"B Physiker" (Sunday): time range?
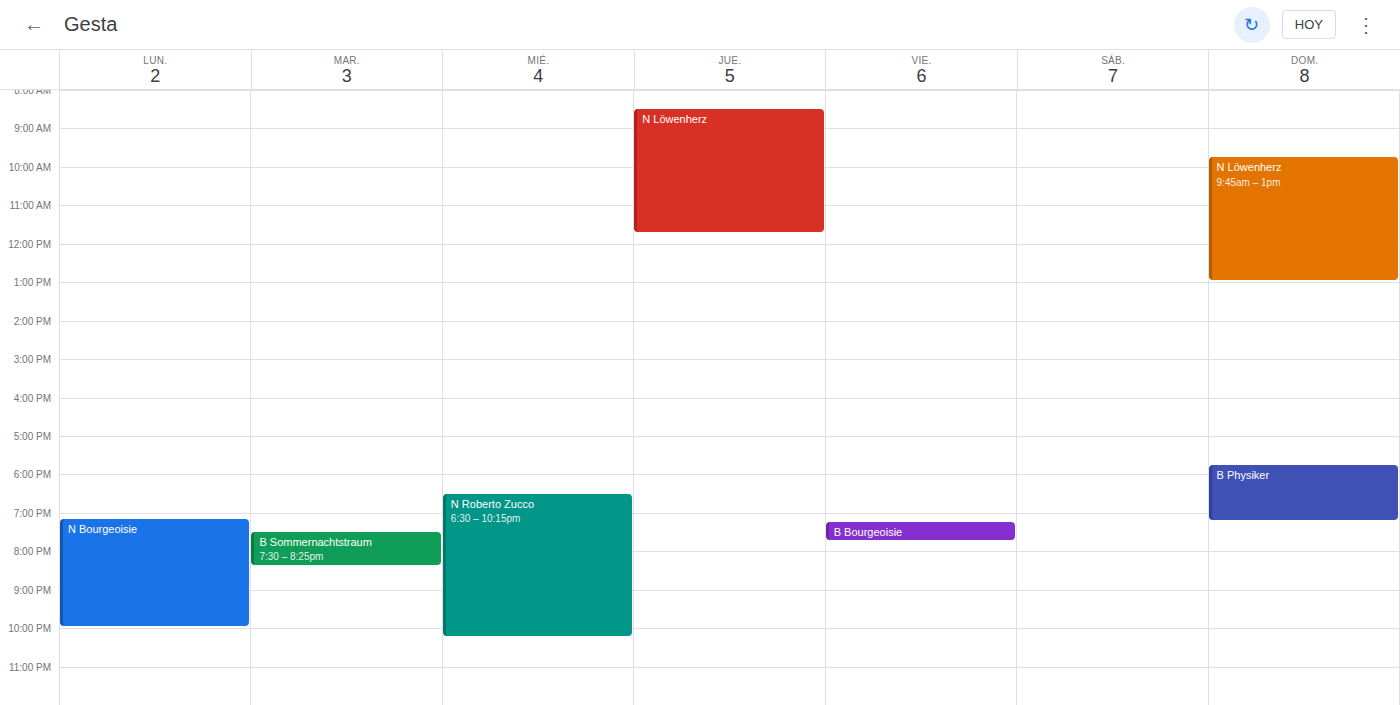
5:45 PM to 7:15 PM